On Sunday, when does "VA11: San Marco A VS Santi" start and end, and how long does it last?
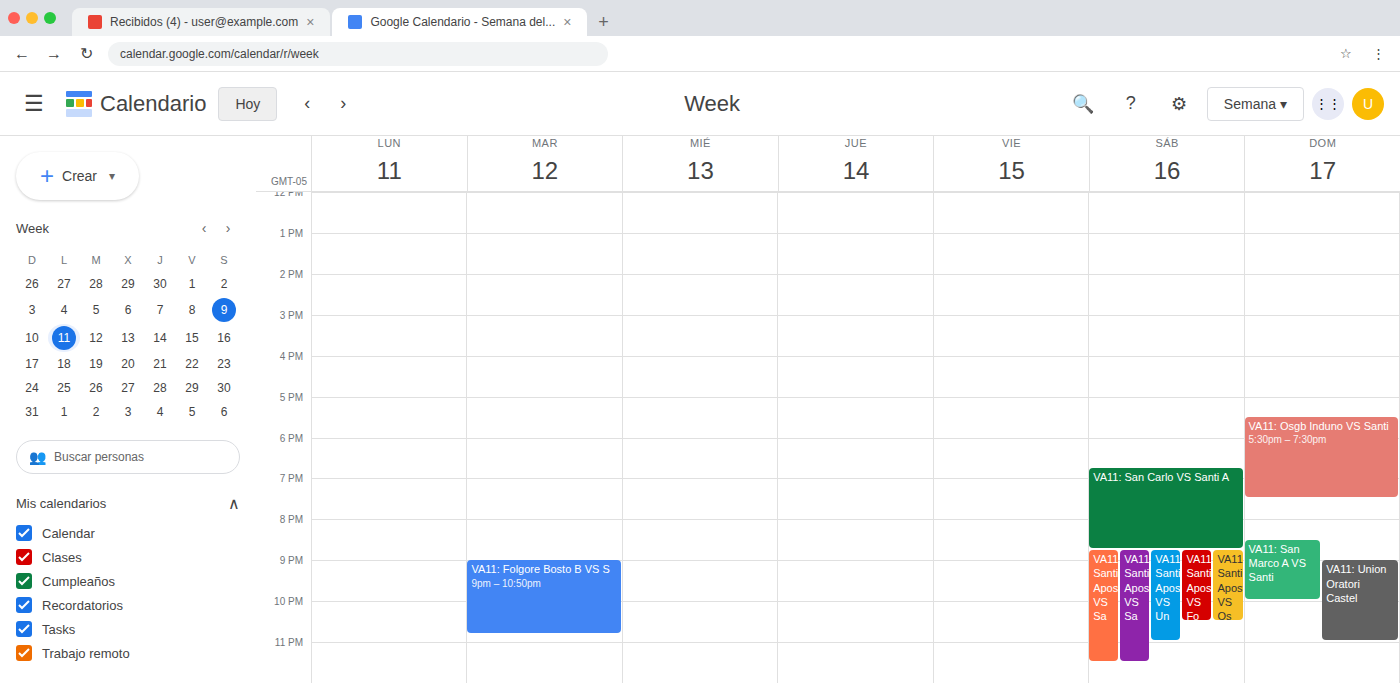
8:30 PM to 10:00 PM, 1 hour 30 minutes